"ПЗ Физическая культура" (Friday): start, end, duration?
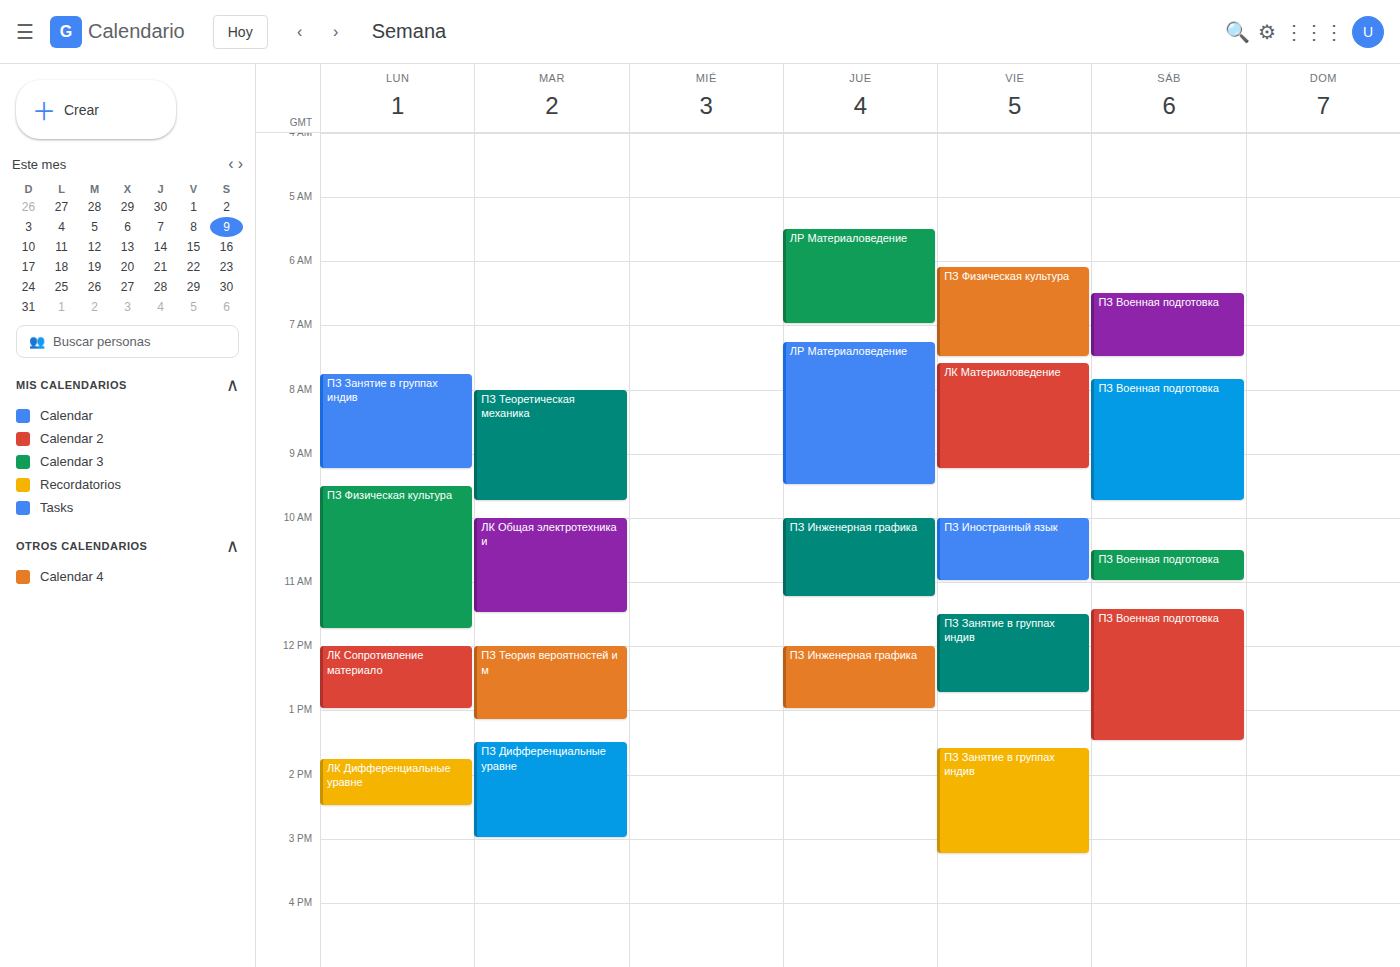
6:05 AM to 7:30 AM, 1 hour 25 minutes